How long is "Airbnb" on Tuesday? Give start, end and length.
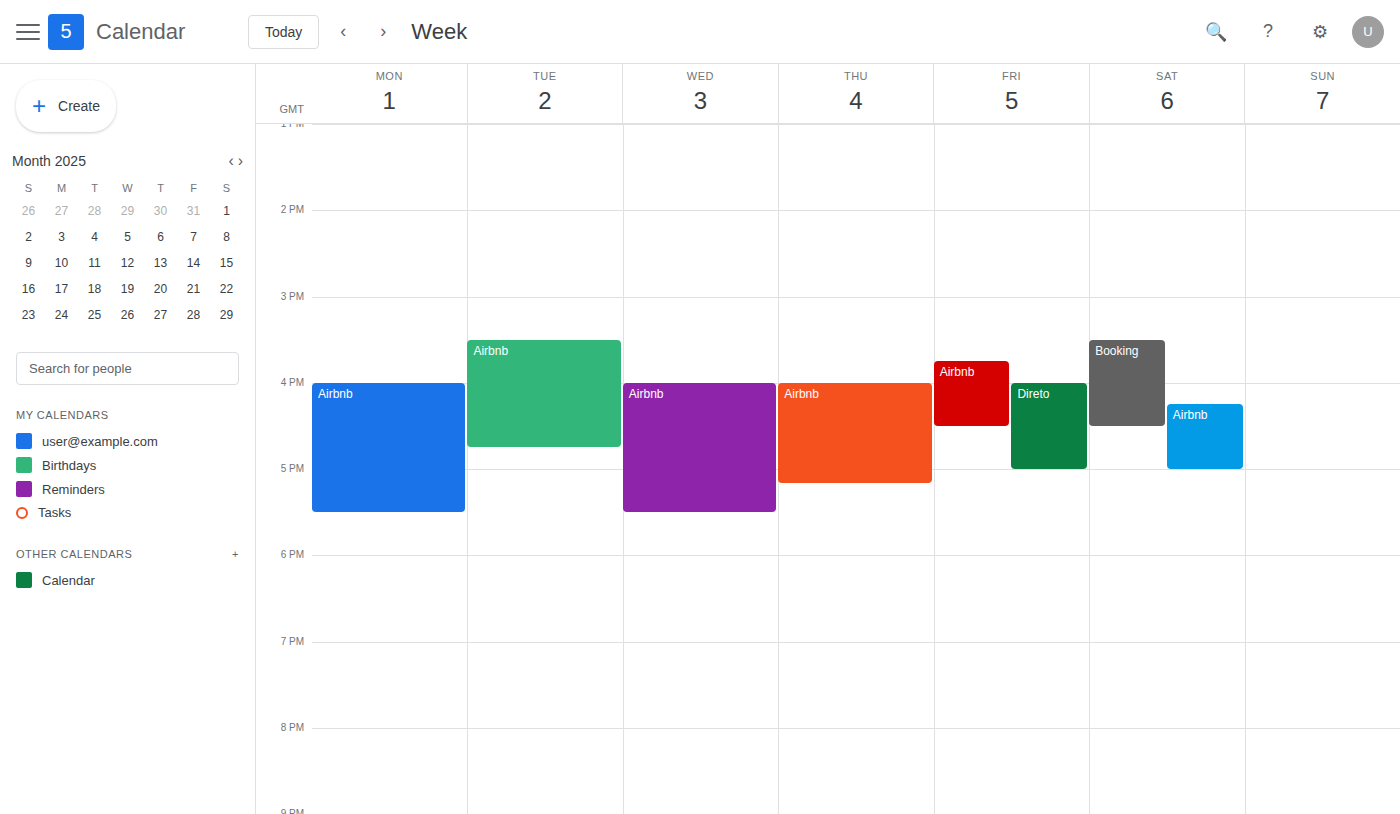
3:30 PM to 4:45 PM, 1 hour 15 minutes